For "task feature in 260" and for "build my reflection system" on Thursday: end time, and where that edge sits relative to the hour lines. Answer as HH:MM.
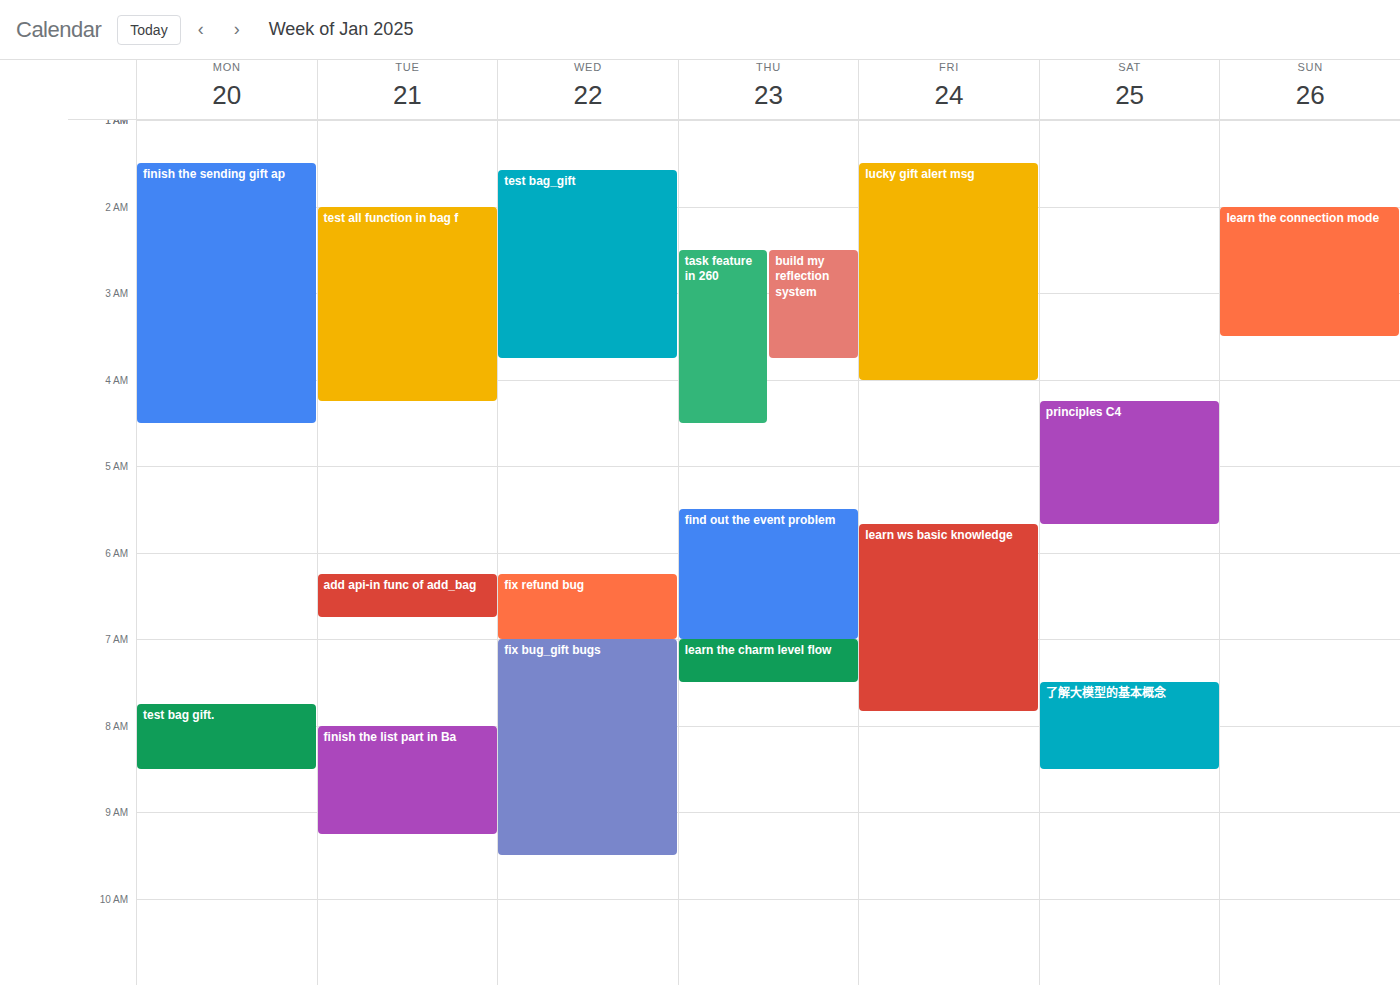
"task feature in 260": 04:30, halfway between the 04:00 and 05:00 lines. "build my reflection system": 03:45, neither: three quarters of the way from the 03:00 line to the 04:00 line.